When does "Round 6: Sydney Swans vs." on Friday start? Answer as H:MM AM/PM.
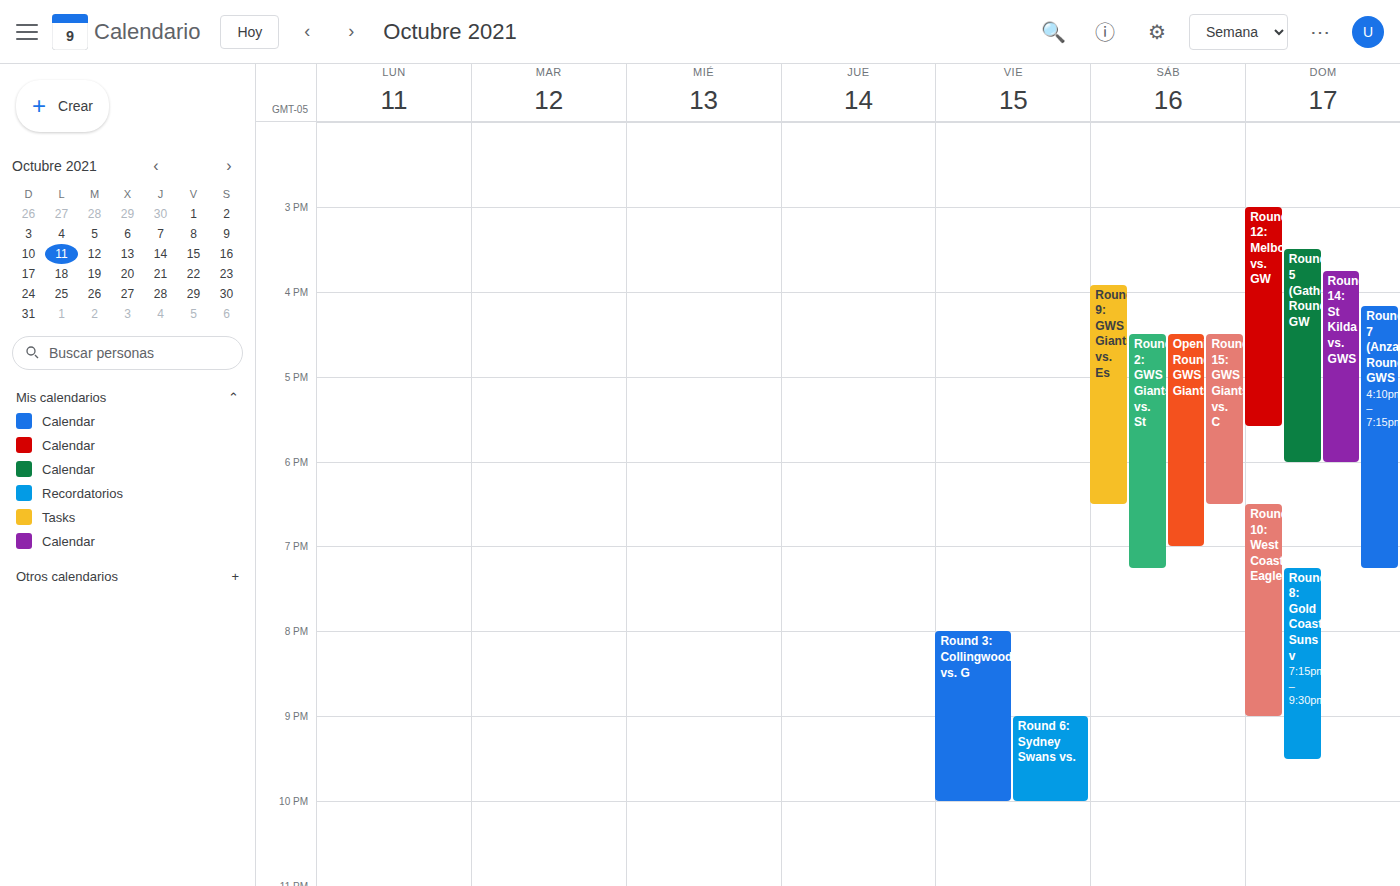
9:00 PM